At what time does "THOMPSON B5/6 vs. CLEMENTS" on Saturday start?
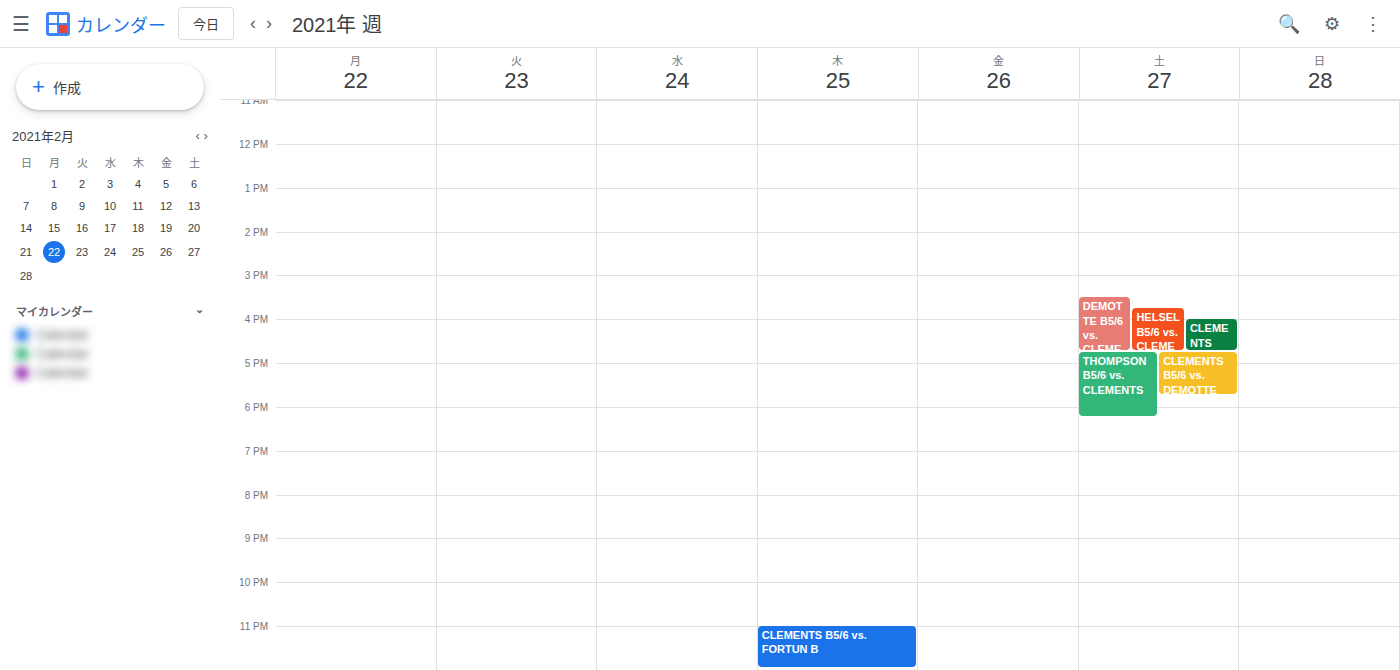
4:45 PM